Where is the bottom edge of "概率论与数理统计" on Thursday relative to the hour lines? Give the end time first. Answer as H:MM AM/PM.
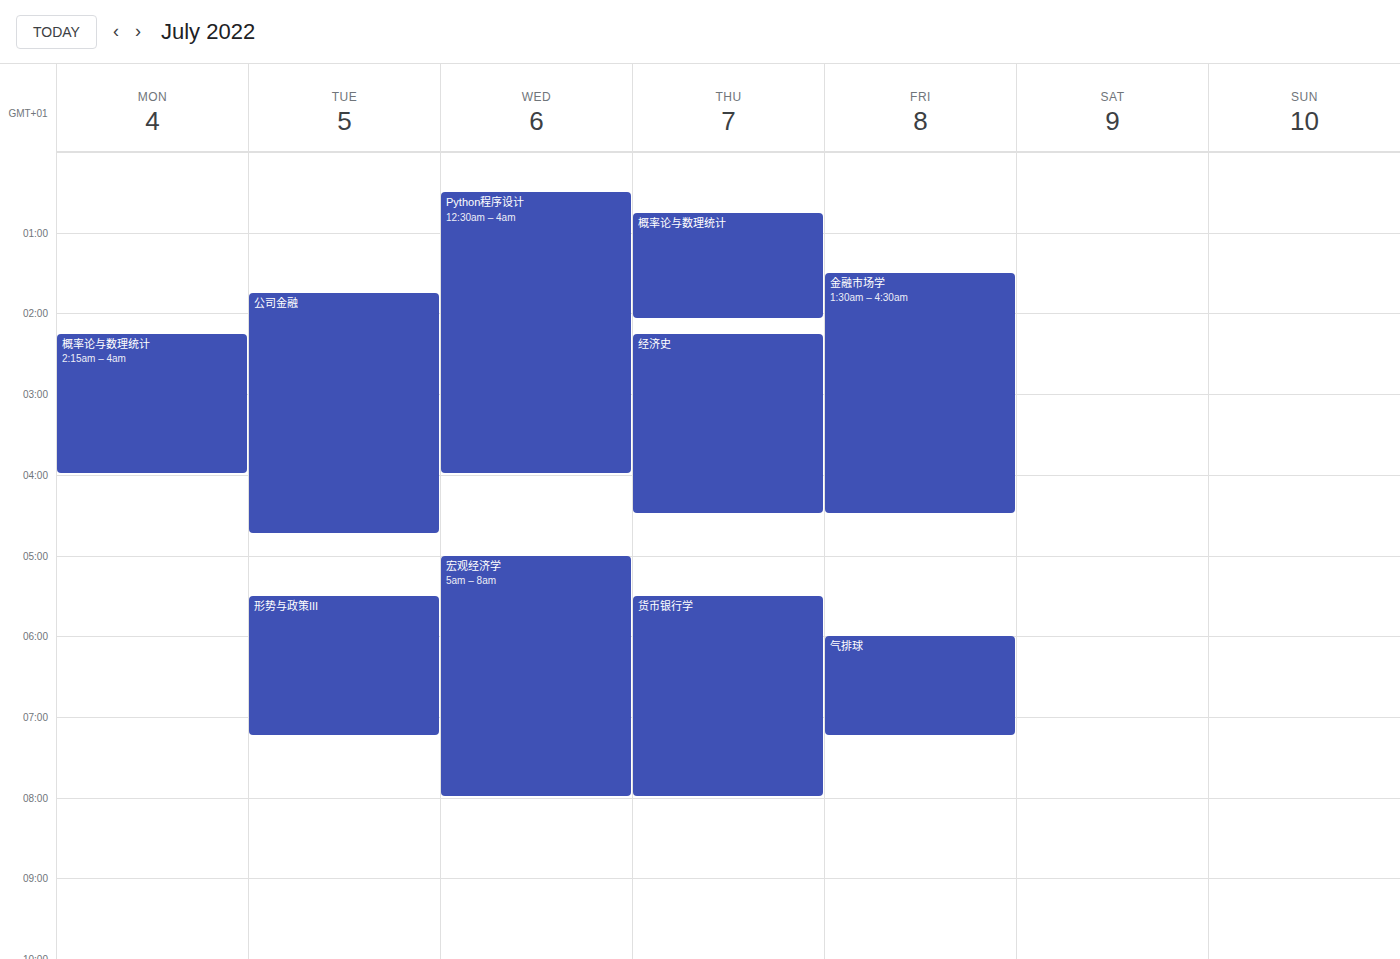
2:05 AM -- neither: 5 minutes below the 2 AM line and 55 minutes above the 3 AM line.